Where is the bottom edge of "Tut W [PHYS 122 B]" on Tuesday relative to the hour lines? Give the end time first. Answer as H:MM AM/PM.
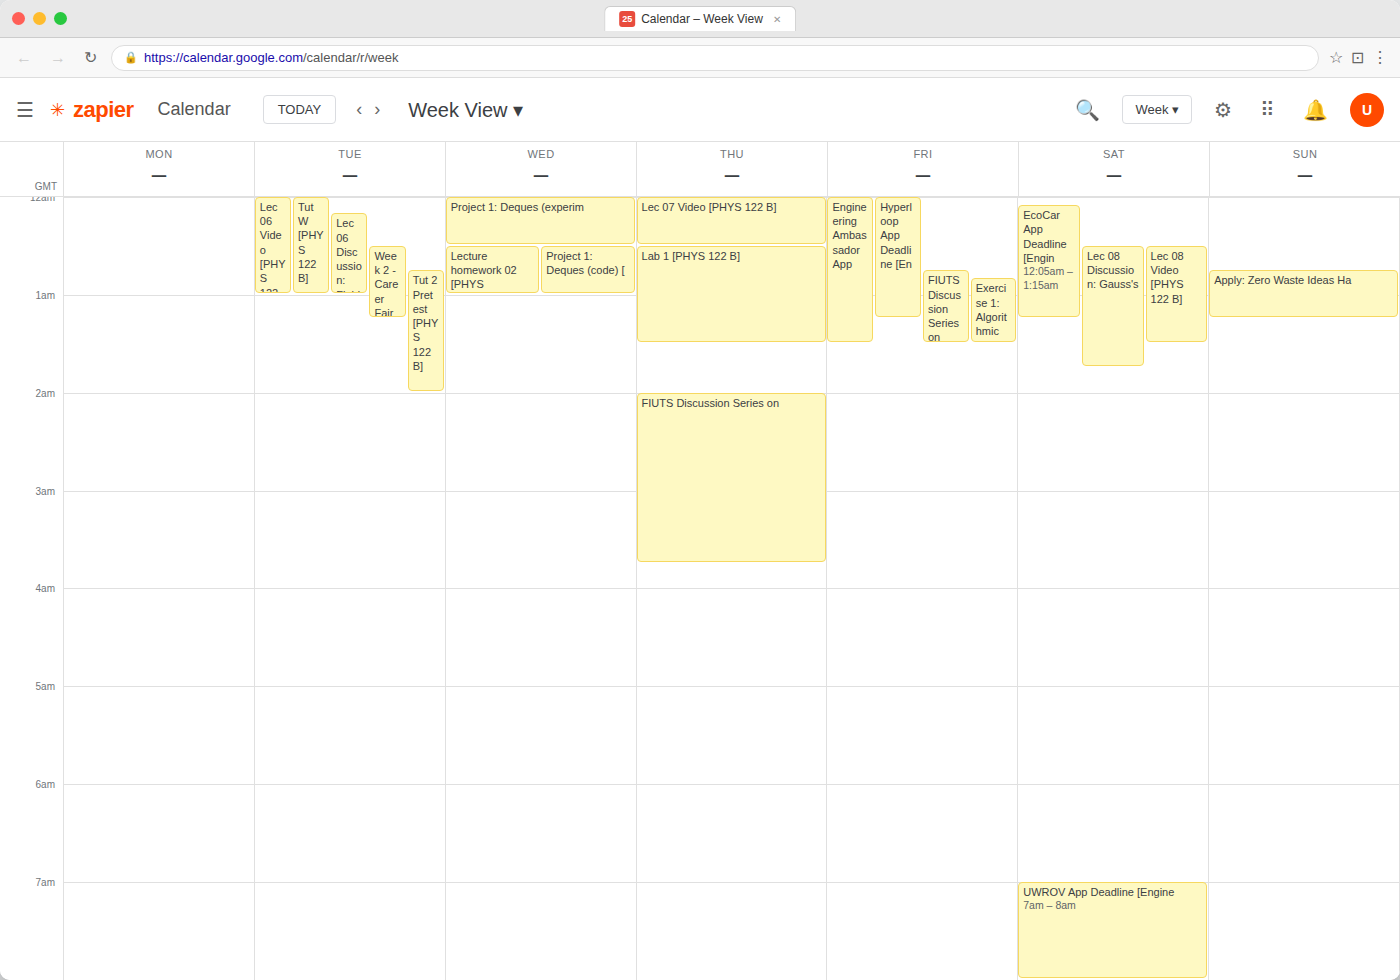
1:00 AM -- exactly on the 1 AM line.